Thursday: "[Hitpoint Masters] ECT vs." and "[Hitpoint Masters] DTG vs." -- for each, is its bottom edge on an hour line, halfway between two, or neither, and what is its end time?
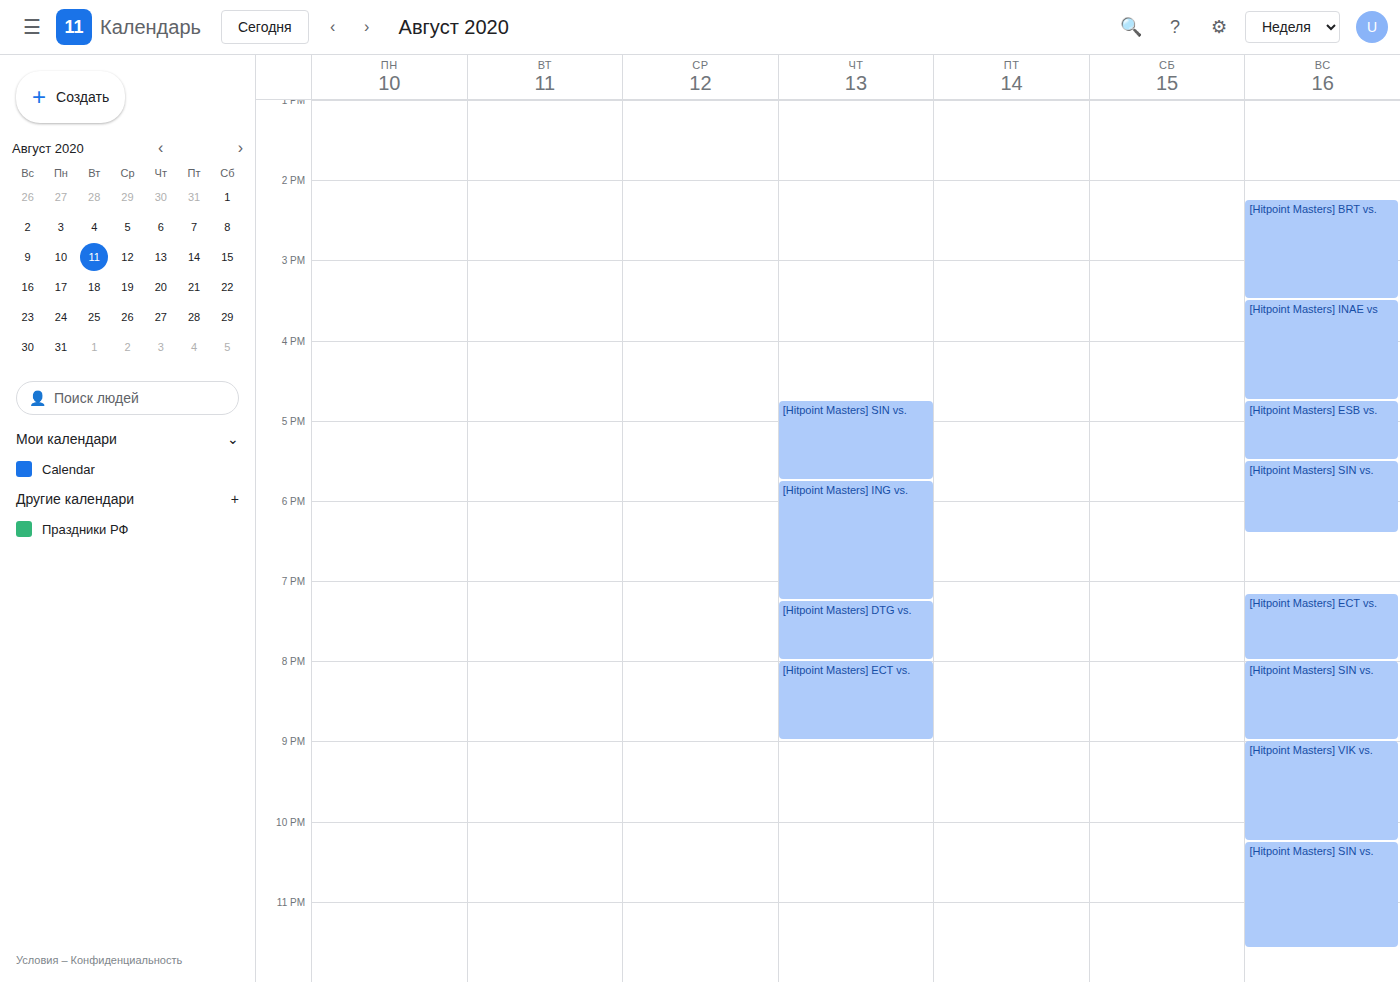
"[Hitpoint Masters] ECT vs.": 21:00, exactly on the 21:00 line. "[Hitpoint Masters] DTG vs.": 20:00, exactly on the 20:00 line.